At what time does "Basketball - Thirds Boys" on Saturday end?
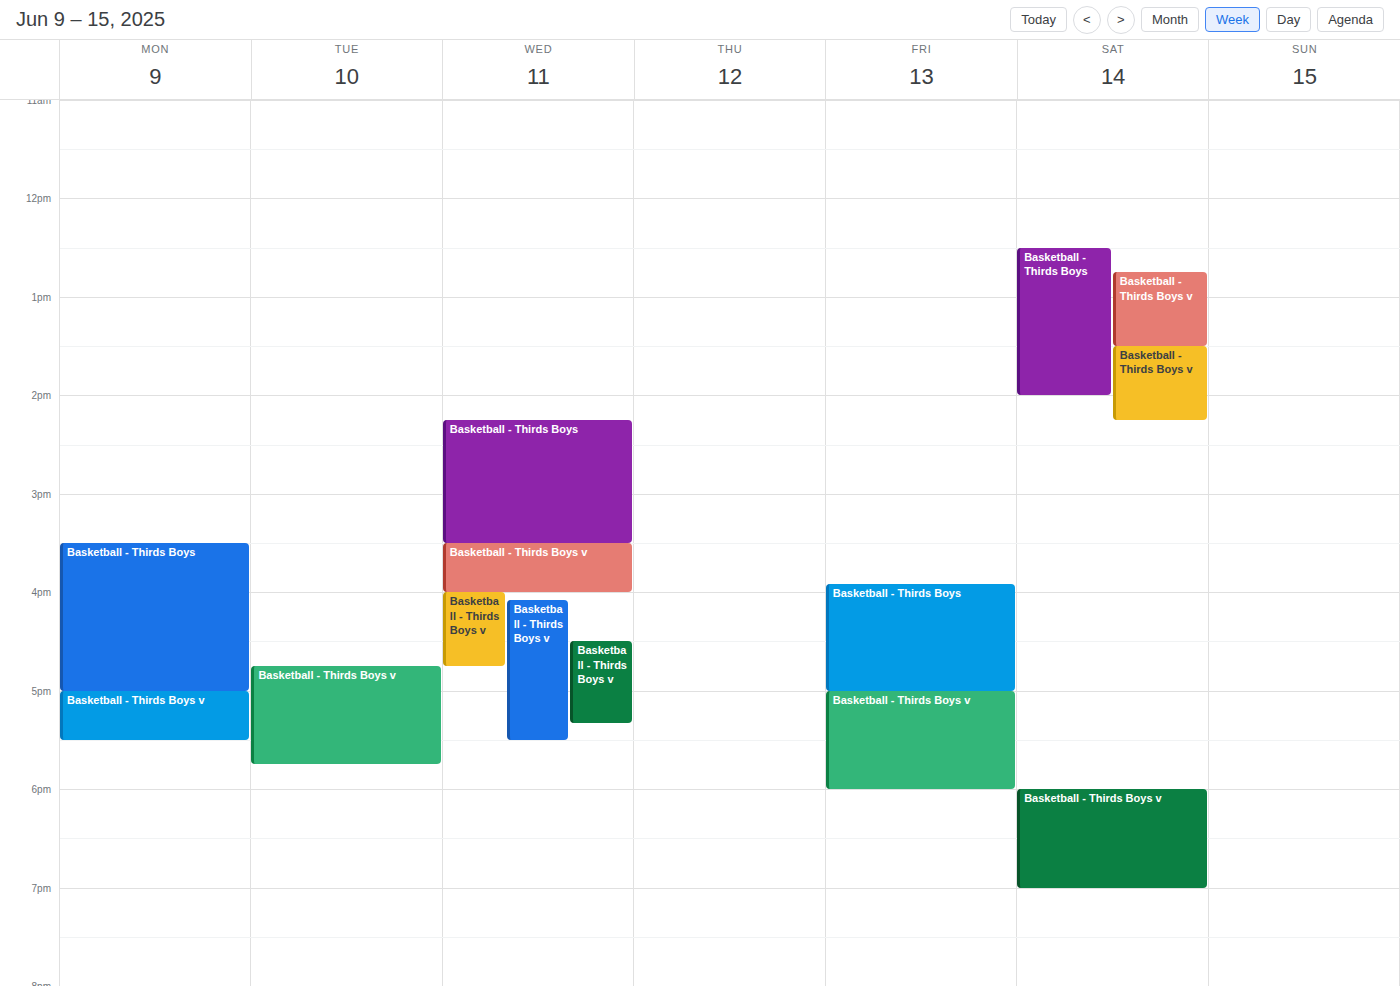
2:00 PM